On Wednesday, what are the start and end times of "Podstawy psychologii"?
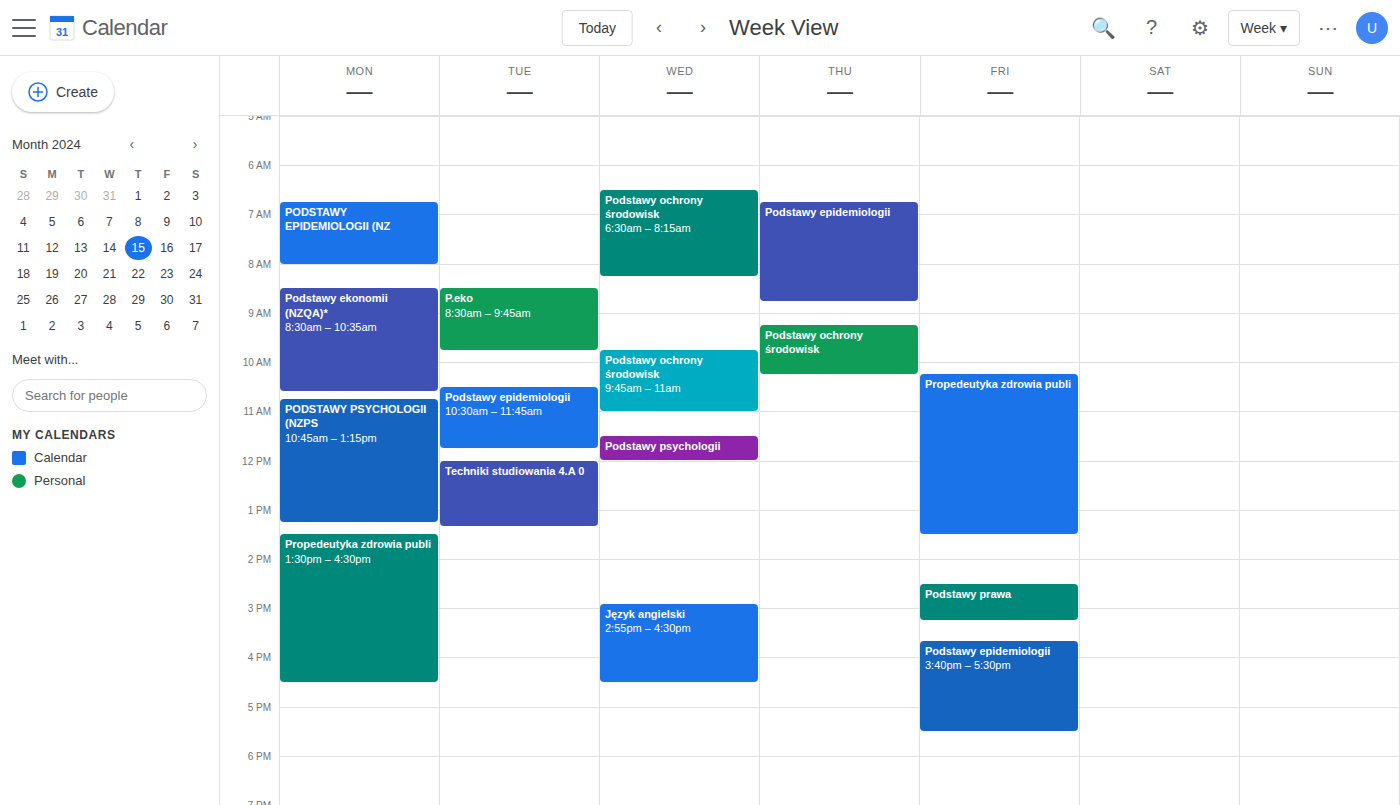
11:30 AM to 12:00 PM